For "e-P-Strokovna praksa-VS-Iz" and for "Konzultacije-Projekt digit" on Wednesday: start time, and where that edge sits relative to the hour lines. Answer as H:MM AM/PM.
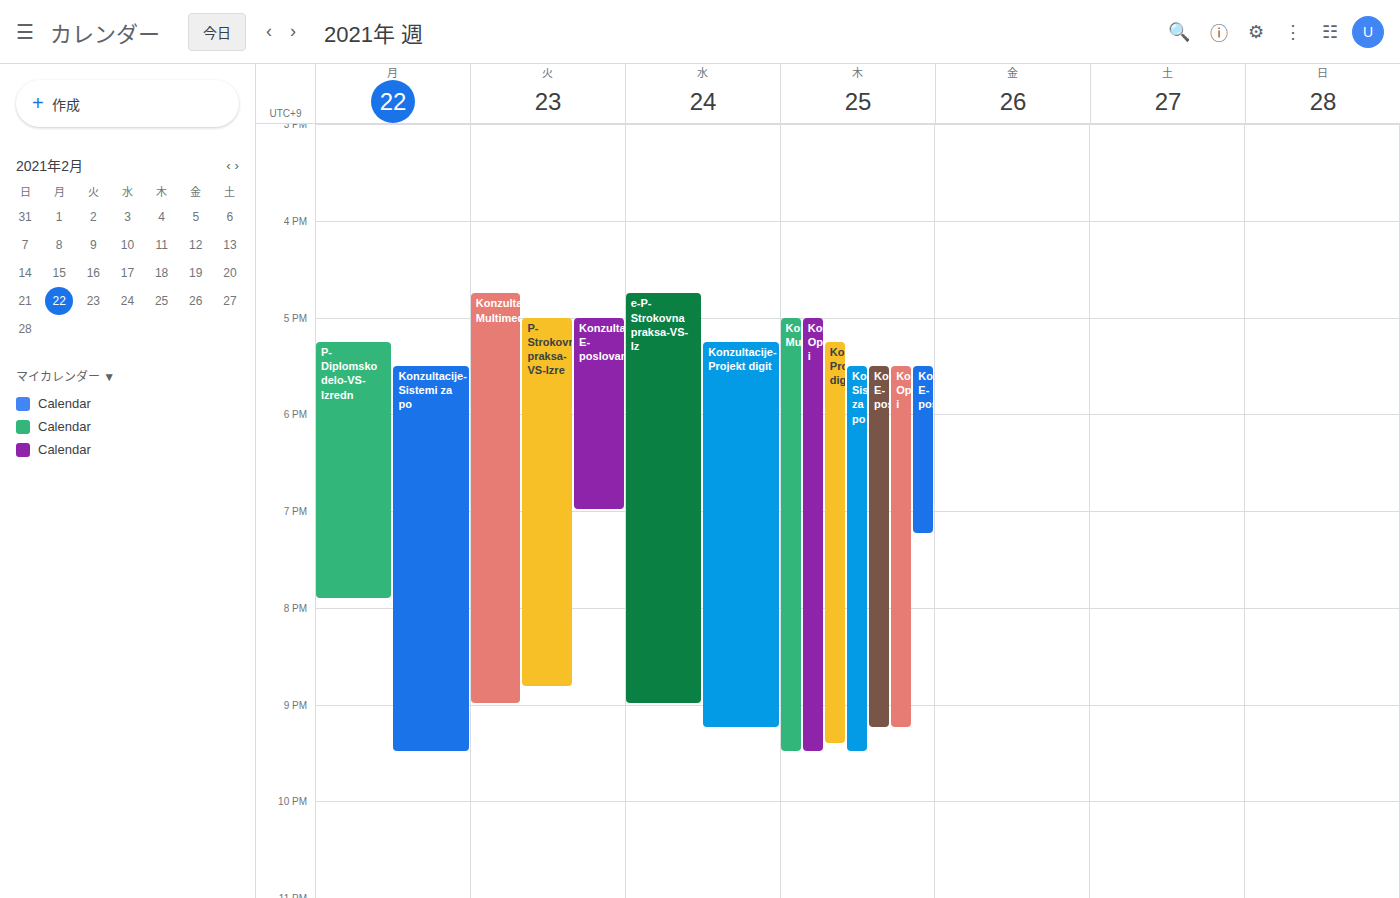
"e-P-Strokovna praksa-VS-Iz": 4:45 PM, neither: three quarters of the way from the 4 PM line to the 5 PM line. "Konzultacije-Projekt digit": 5:15 PM, neither: a quarter of the way from the 5 PM line to the 6 PM line.